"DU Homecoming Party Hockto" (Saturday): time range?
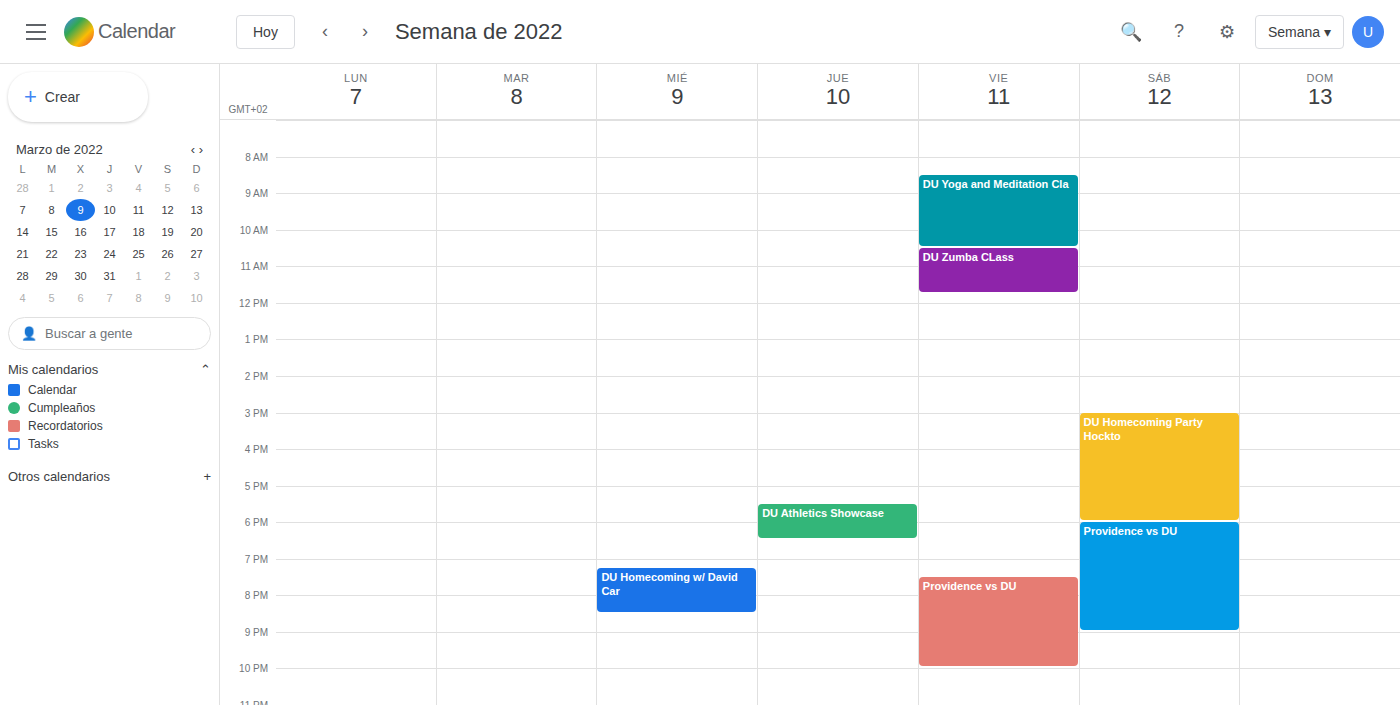
3:00 PM to 6:00 PM